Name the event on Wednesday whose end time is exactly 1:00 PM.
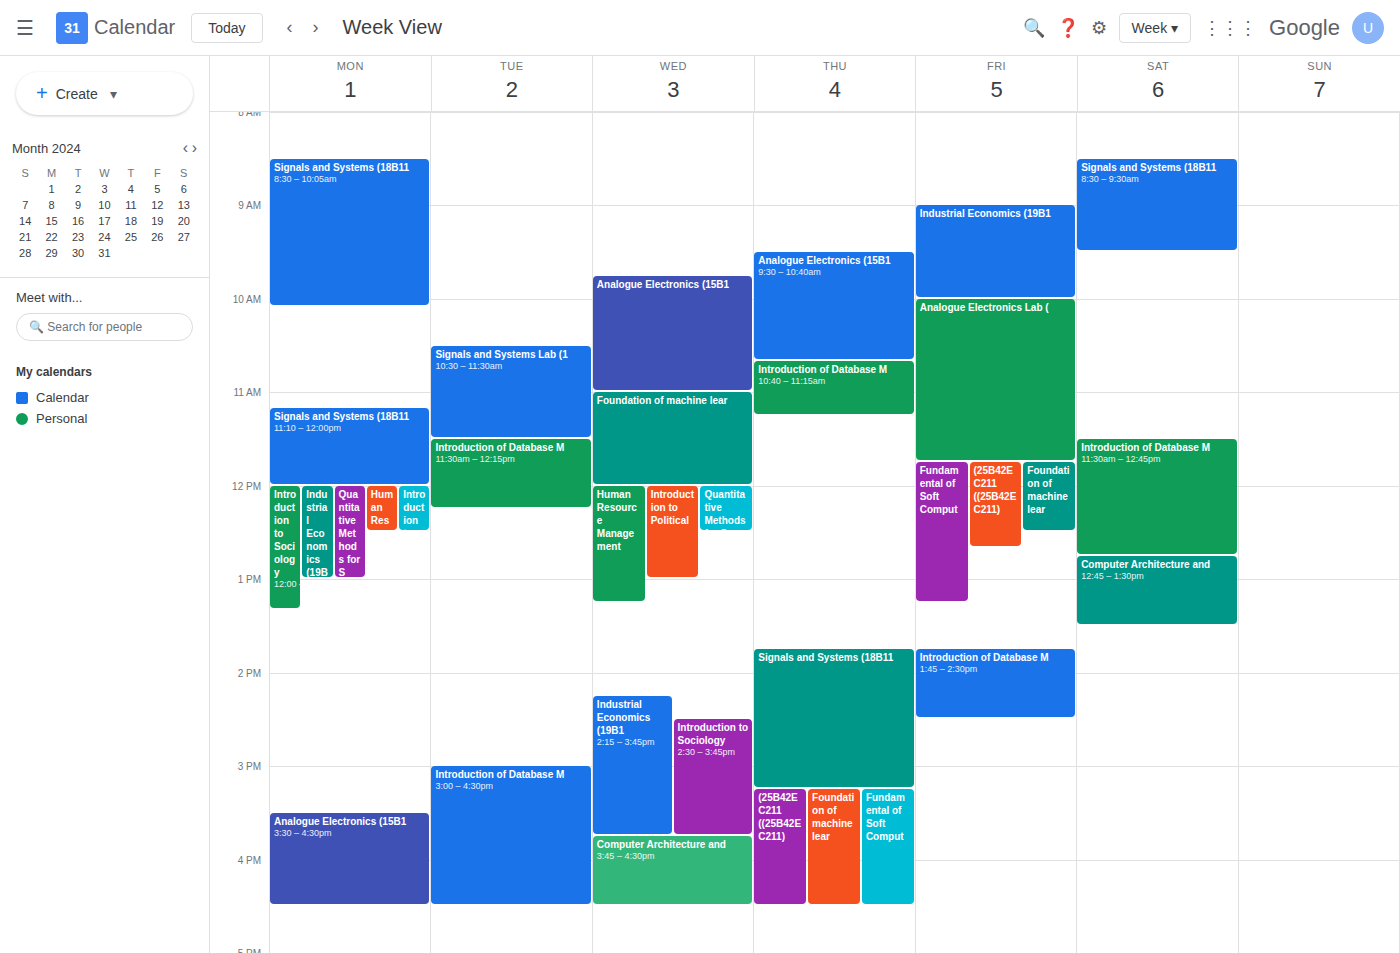
"Introduction to Political"